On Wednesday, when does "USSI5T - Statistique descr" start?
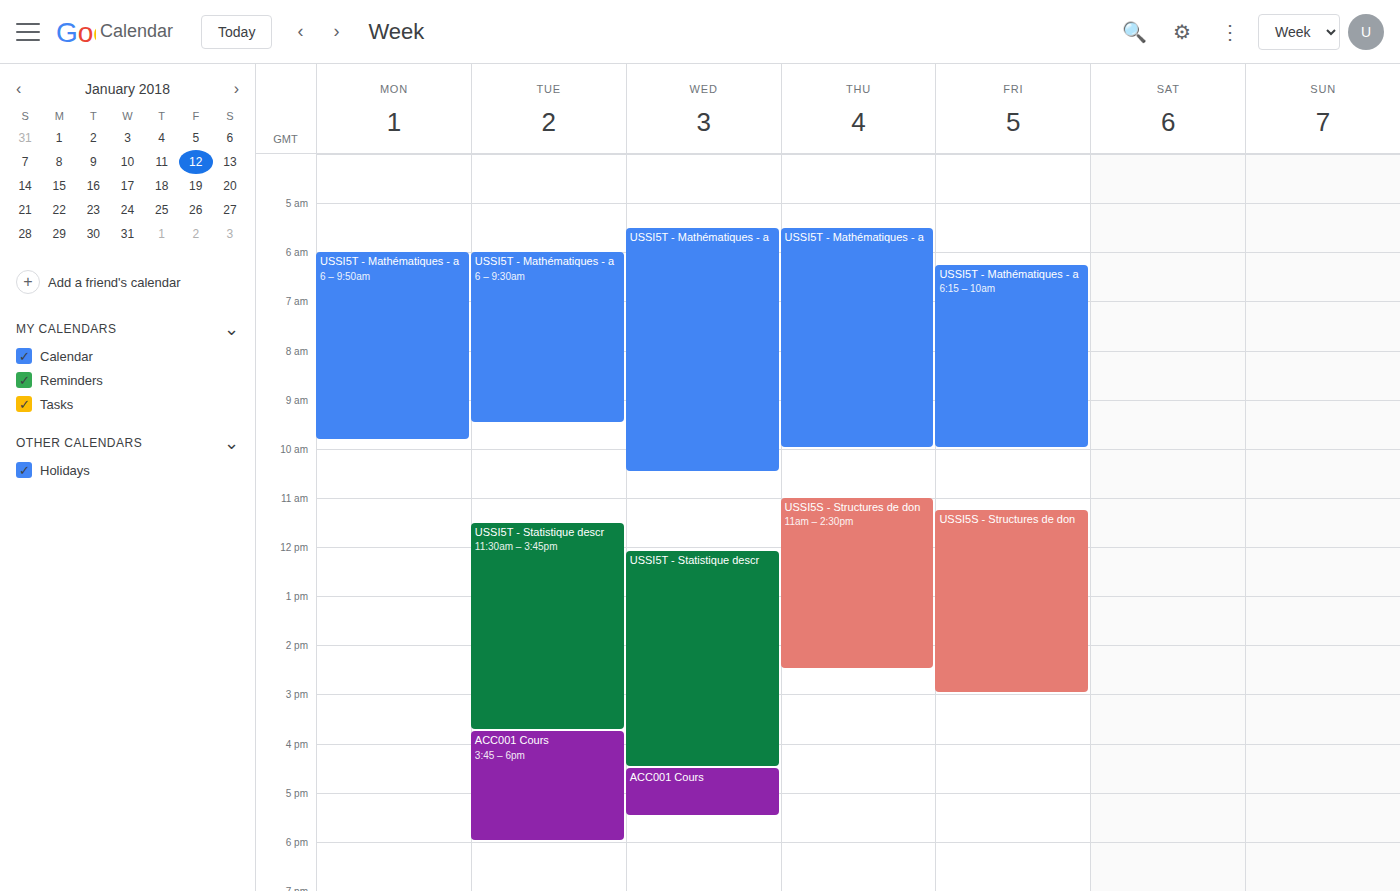
12:05 PM